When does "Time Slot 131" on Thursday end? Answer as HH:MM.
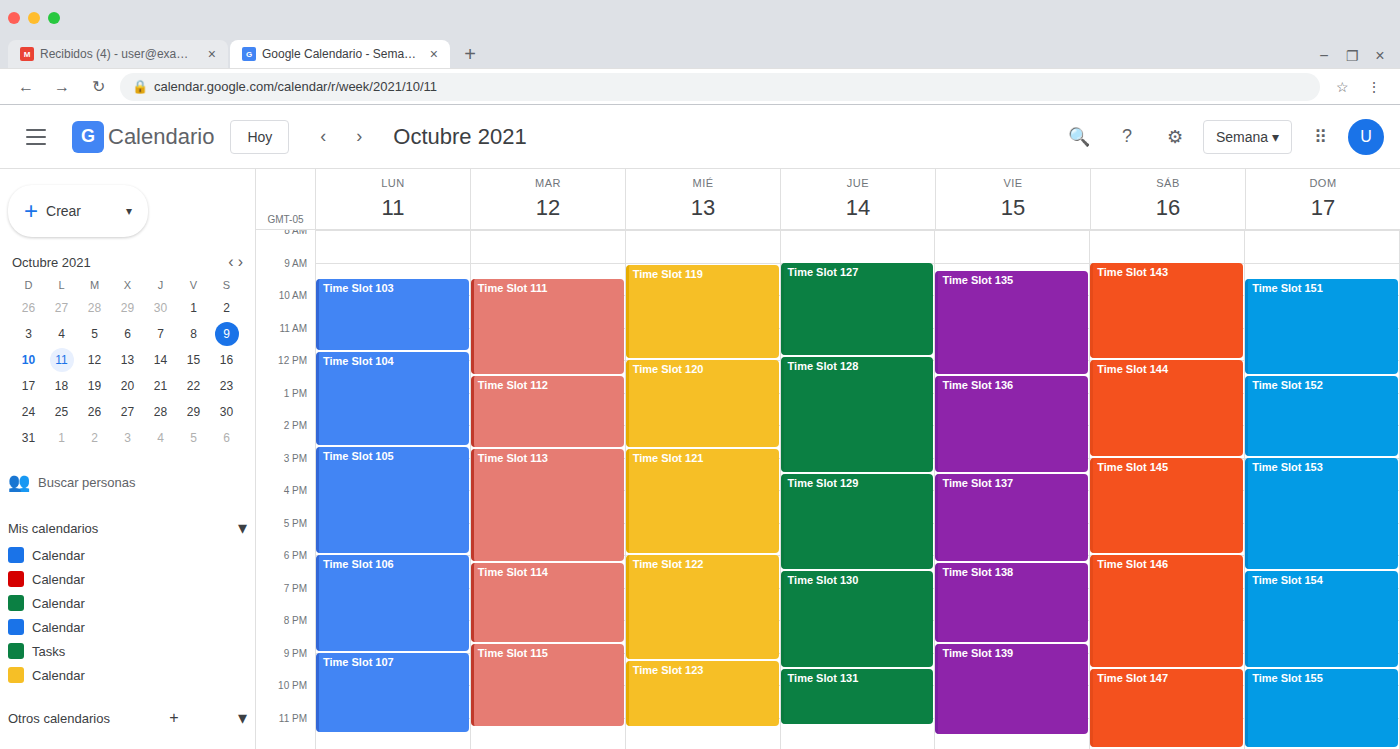
23:15